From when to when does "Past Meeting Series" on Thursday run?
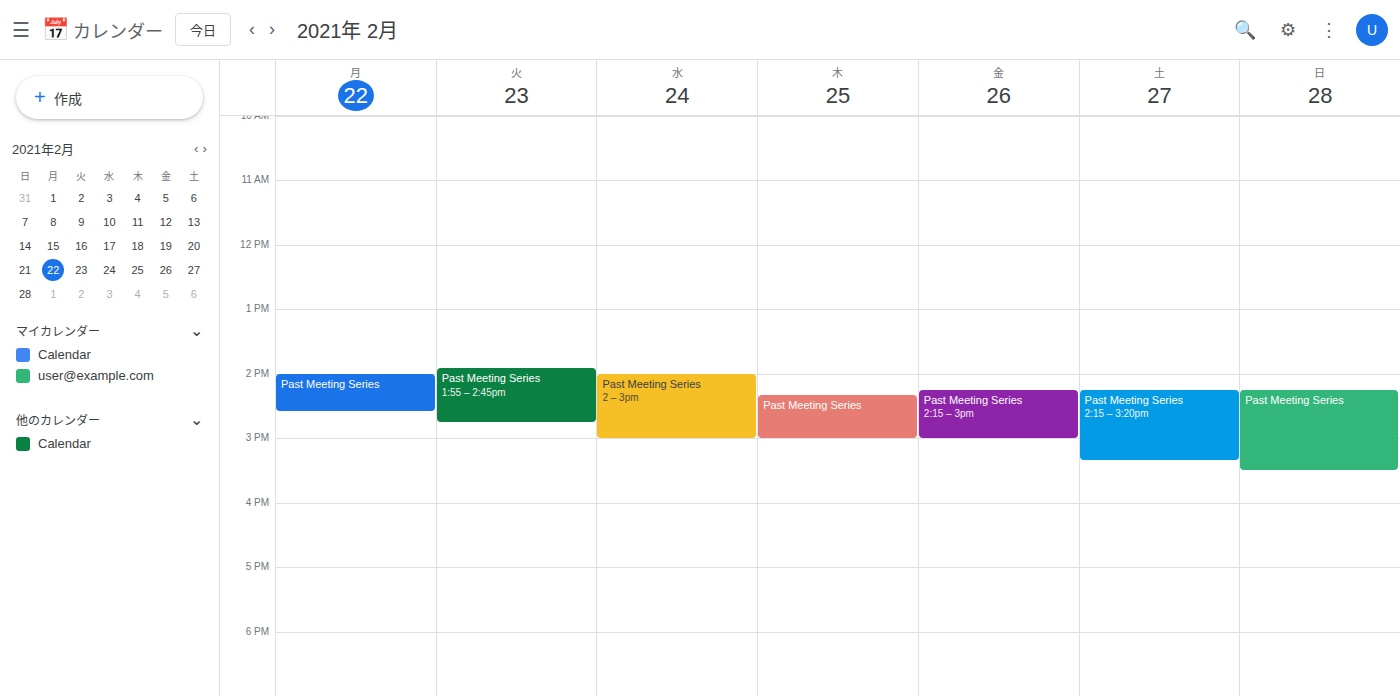
2:20 PM to 3:00 PM